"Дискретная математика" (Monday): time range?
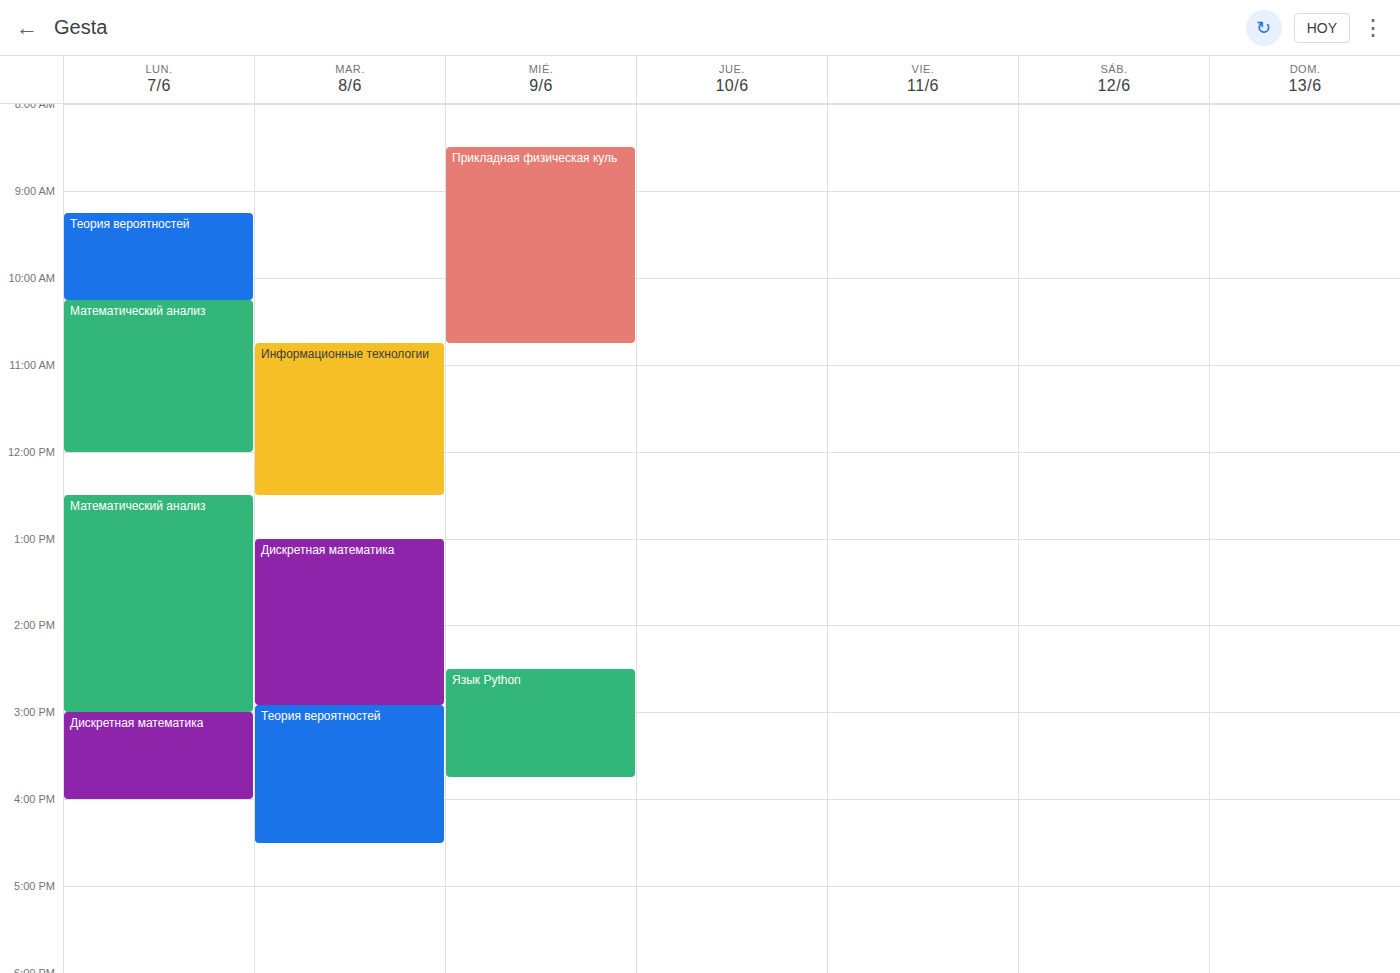
3:00 PM to 4:00 PM